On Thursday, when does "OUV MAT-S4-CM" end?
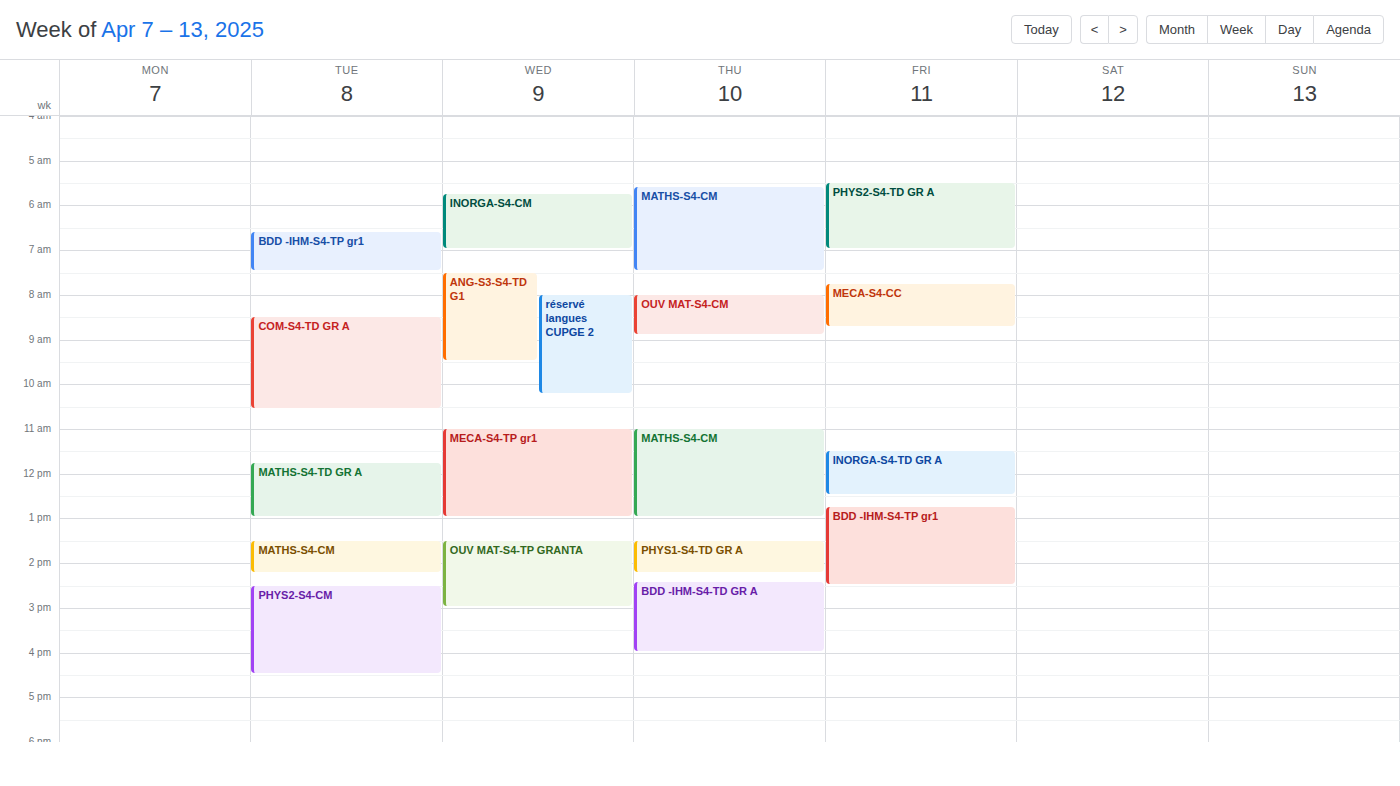
8:55 AM